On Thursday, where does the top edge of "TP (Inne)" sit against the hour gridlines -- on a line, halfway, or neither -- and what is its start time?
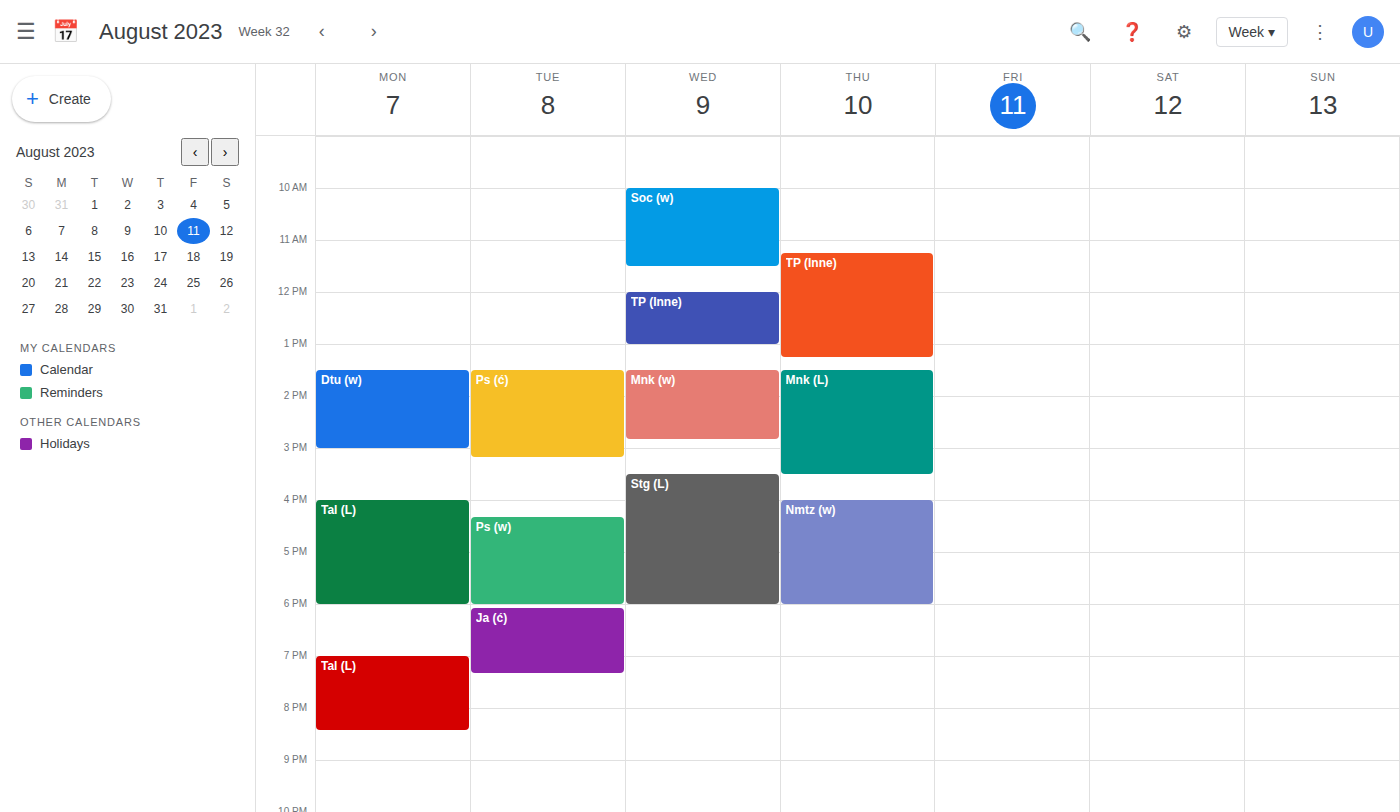
11:15 AM -- neither: a quarter of the way from the 11 AM line to the 12 PM line.